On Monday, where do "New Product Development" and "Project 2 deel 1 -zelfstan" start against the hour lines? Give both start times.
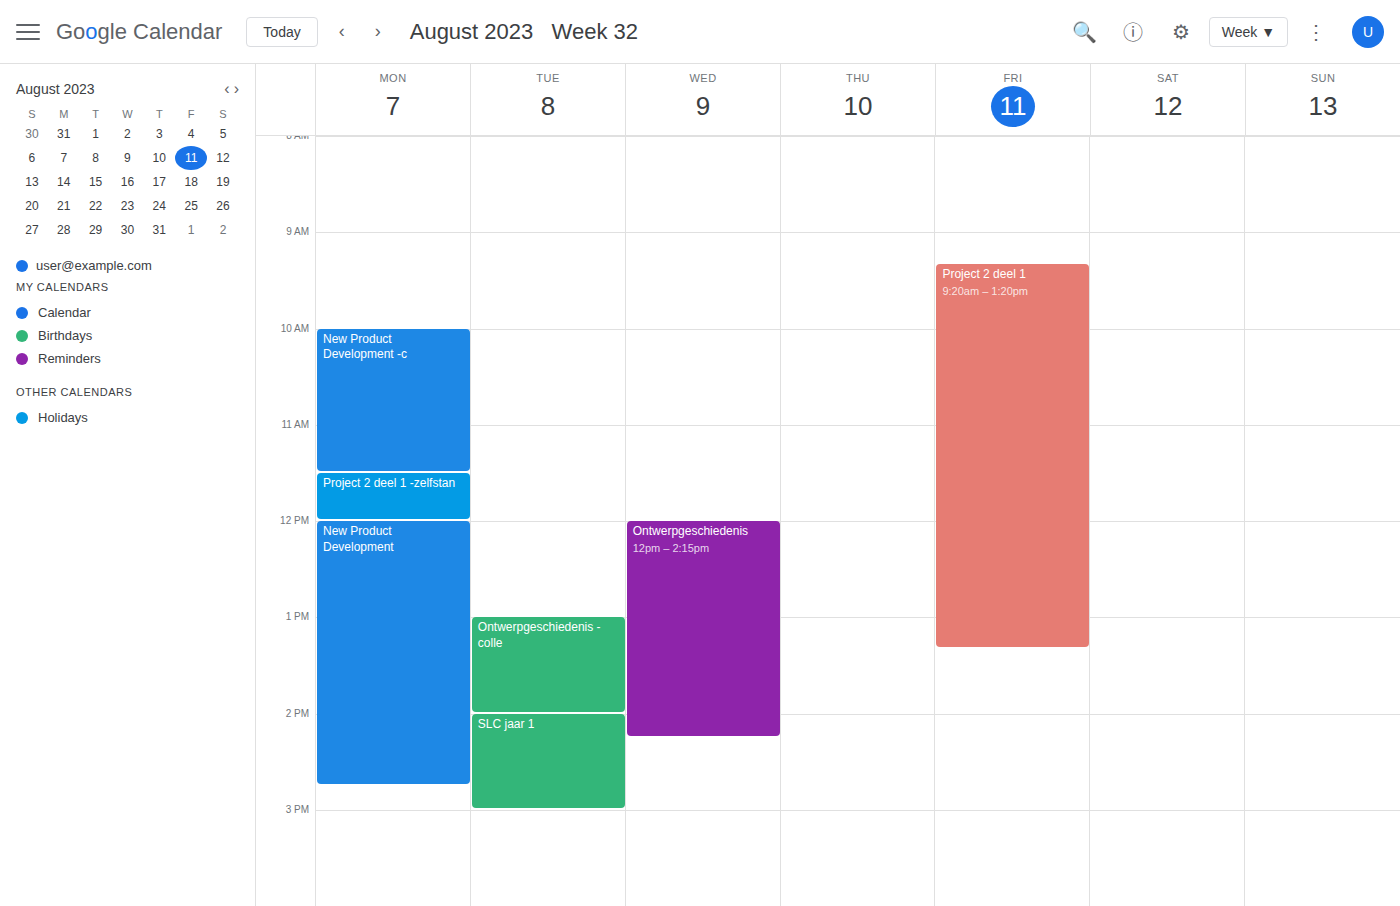
"New Product Development": 12:00 PM, exactly on the 12 PM line. "Project 2 deel 1 -zelfstan": 11:30 AM, halfway between the 11 AM and 12 PM lines.